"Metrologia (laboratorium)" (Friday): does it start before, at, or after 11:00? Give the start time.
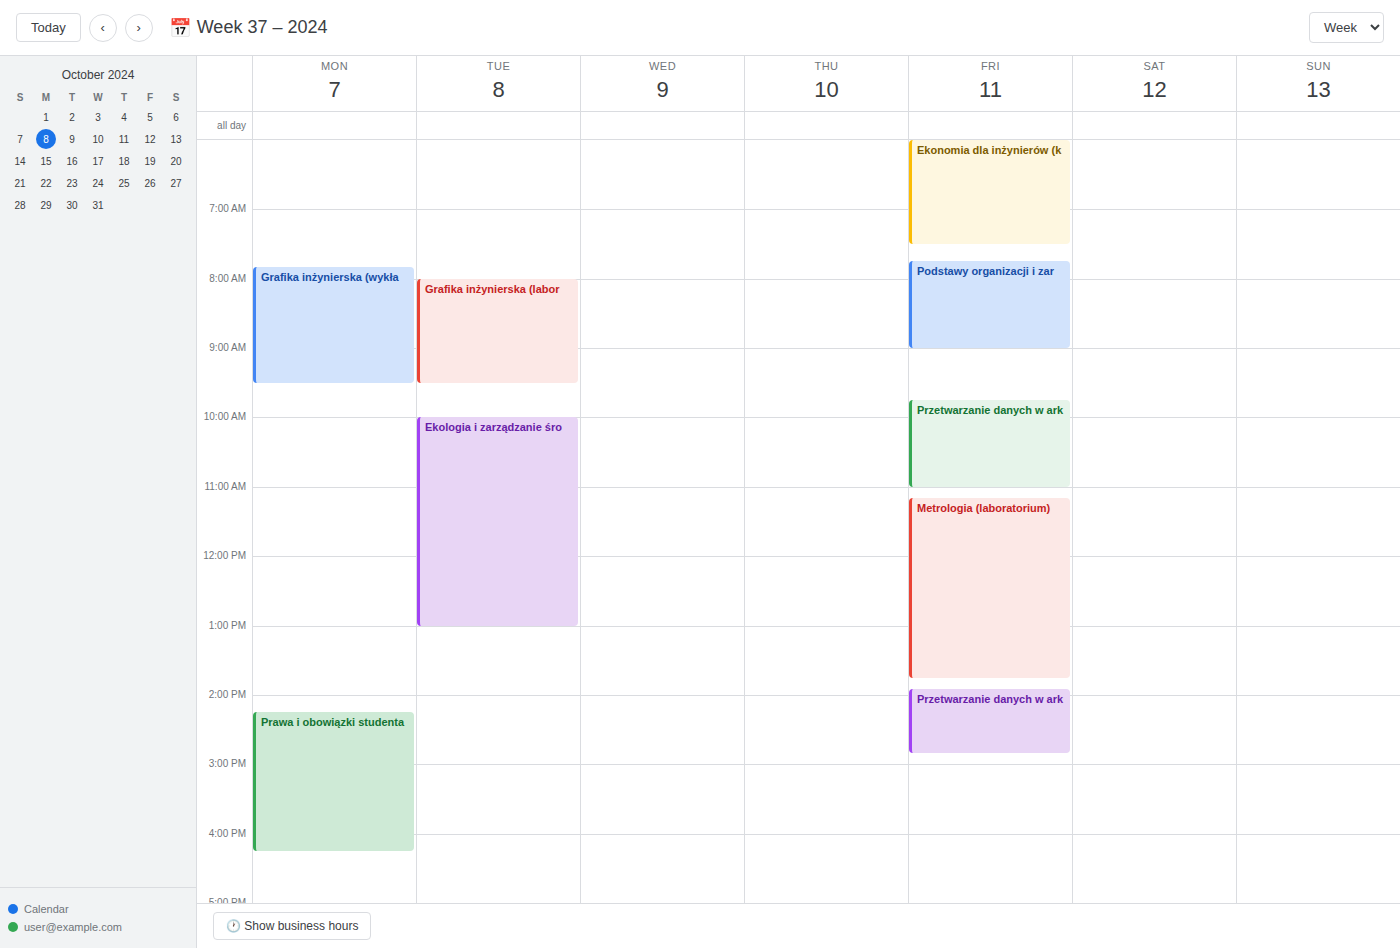
11:10 -- after 11:00, 10 minutes below the 11:00 line.